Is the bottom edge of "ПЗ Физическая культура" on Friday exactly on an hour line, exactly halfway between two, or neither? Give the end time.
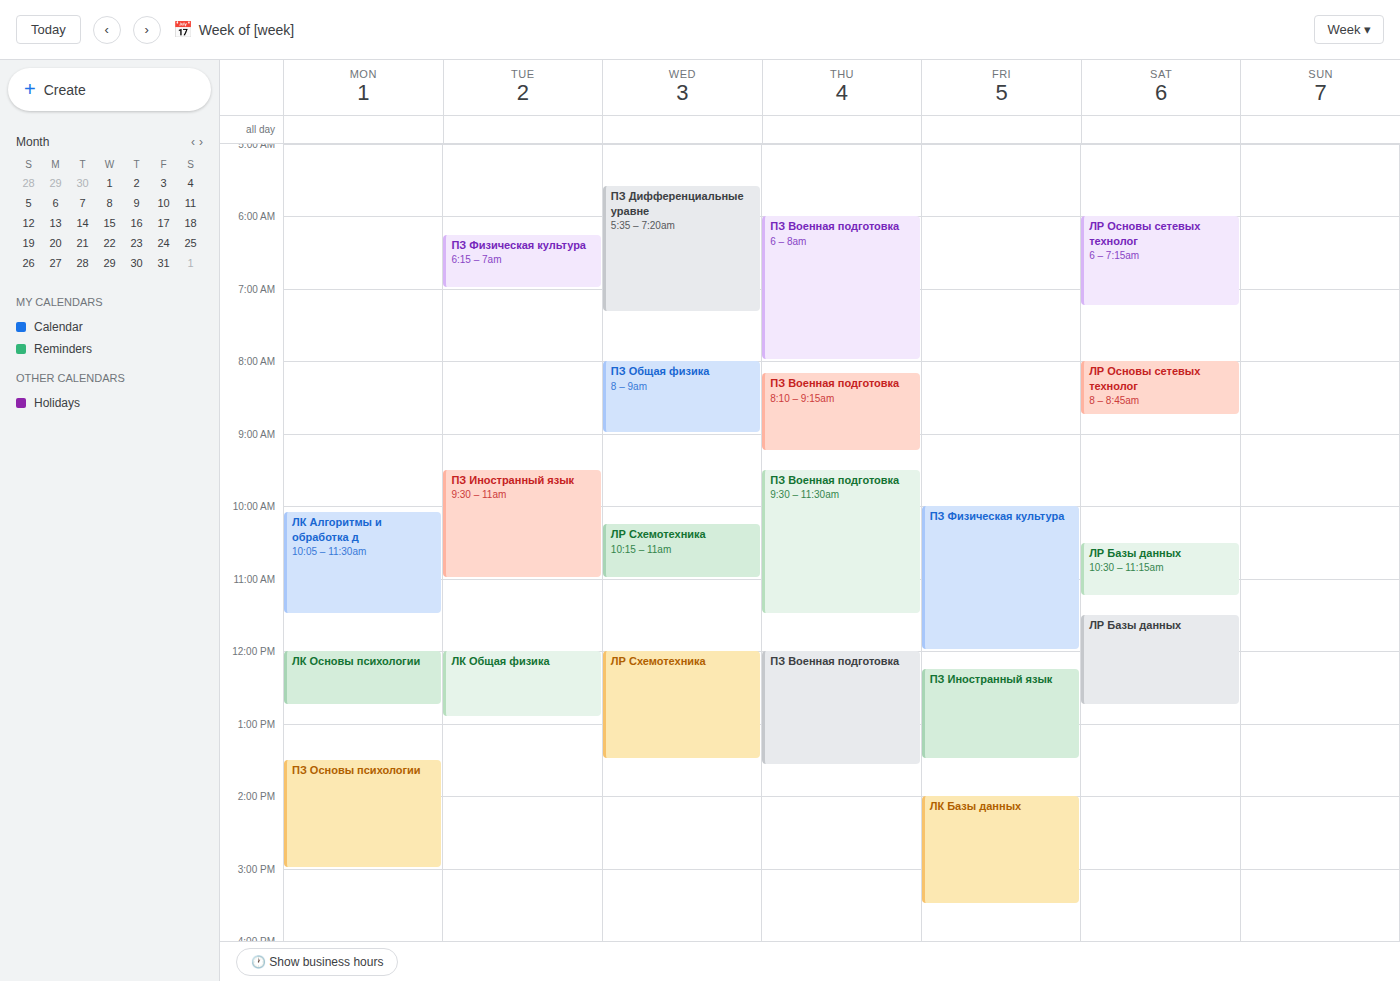
12:00 PM -- exactly on the 12 PM line.